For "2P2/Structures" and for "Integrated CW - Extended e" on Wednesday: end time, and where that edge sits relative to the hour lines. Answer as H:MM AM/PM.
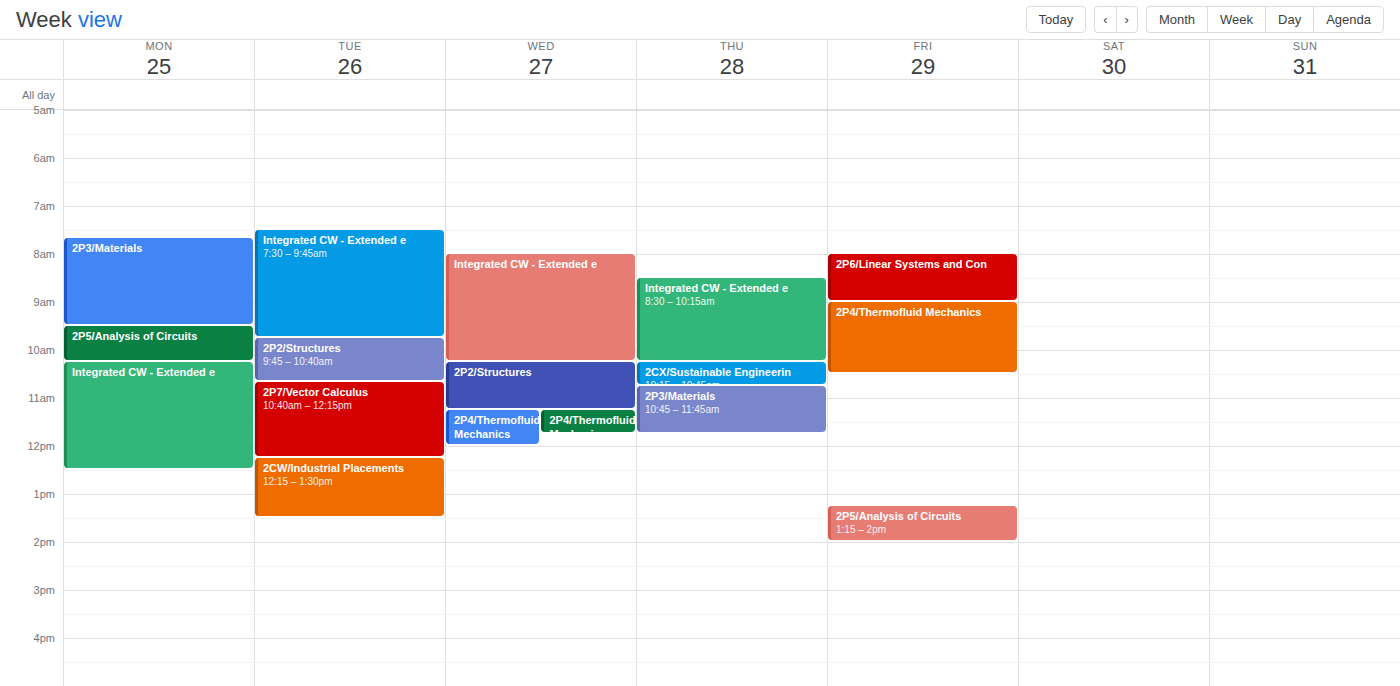
"2P2/Structures": 11:15 AM, neither: a quarter of the way from the 11 AM line to the 12 PM line. "Integrated CW - Extended e": 10:15 AM, neither: a quarter of the way from the 10 AM line to the 11 AM line.